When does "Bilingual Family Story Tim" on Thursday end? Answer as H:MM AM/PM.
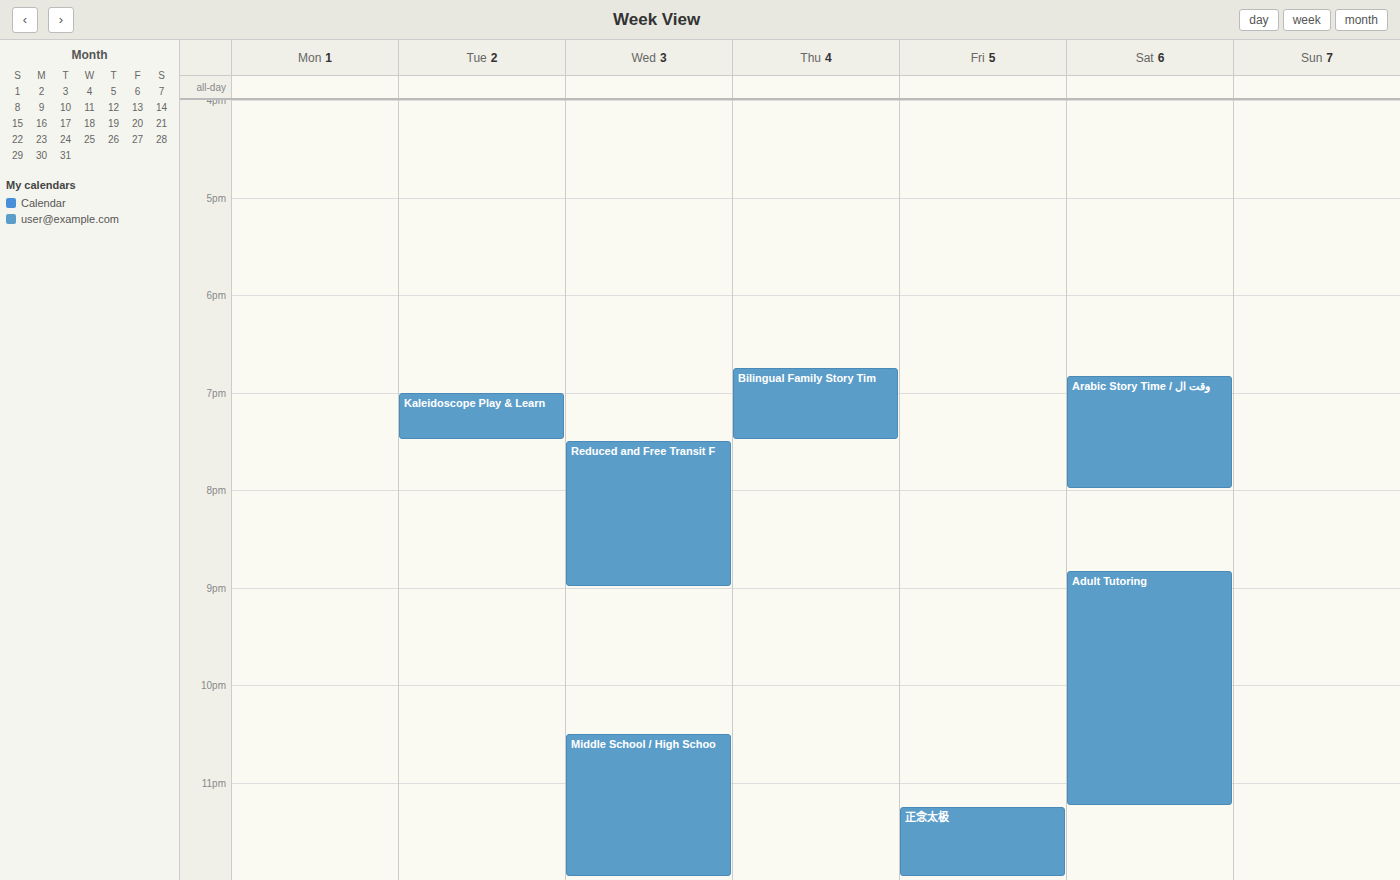
7:30 PM